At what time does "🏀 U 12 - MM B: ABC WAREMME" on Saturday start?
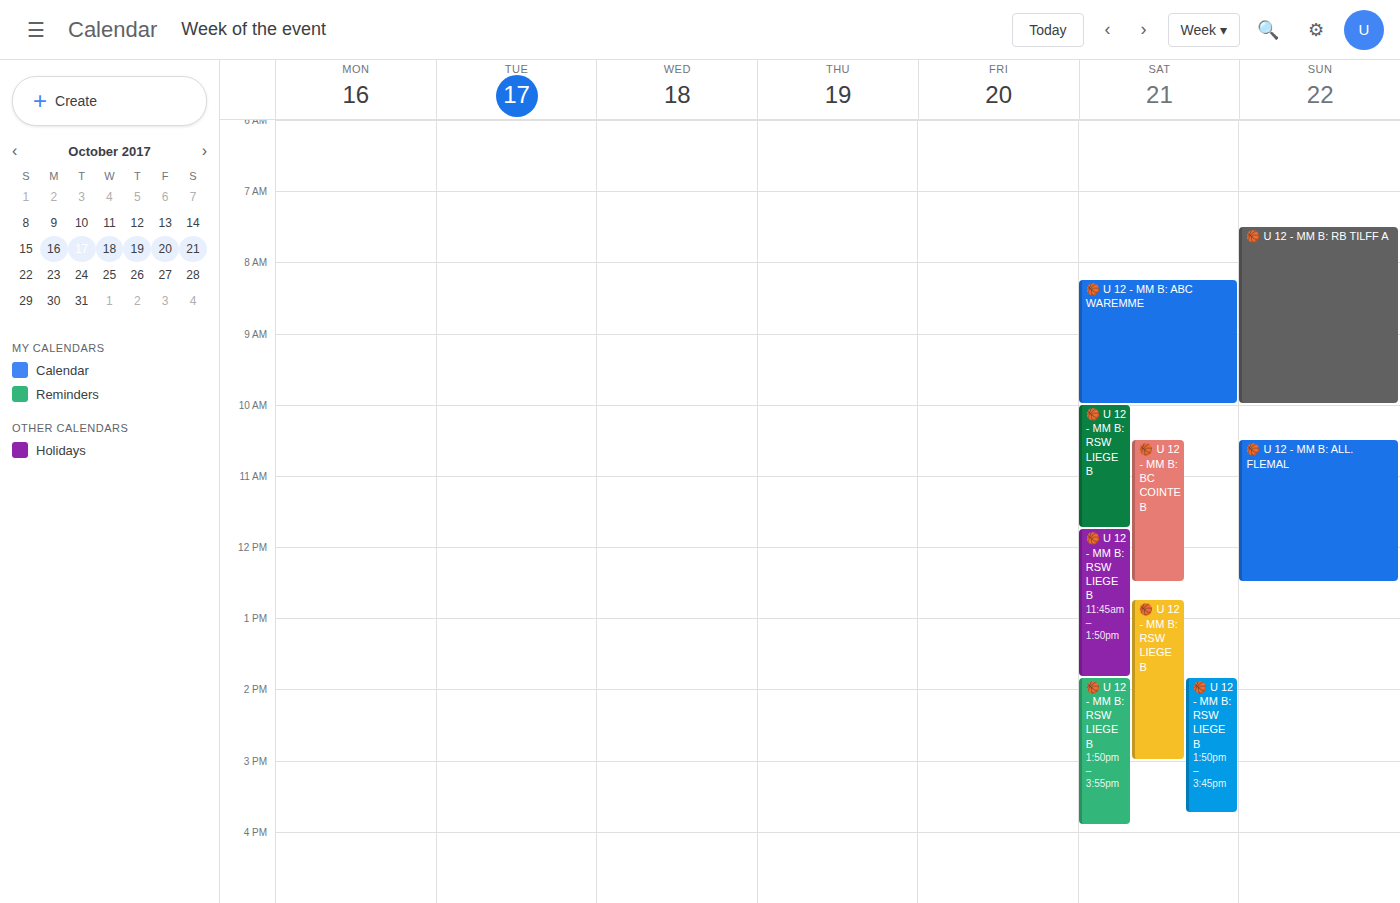
8:15 AM